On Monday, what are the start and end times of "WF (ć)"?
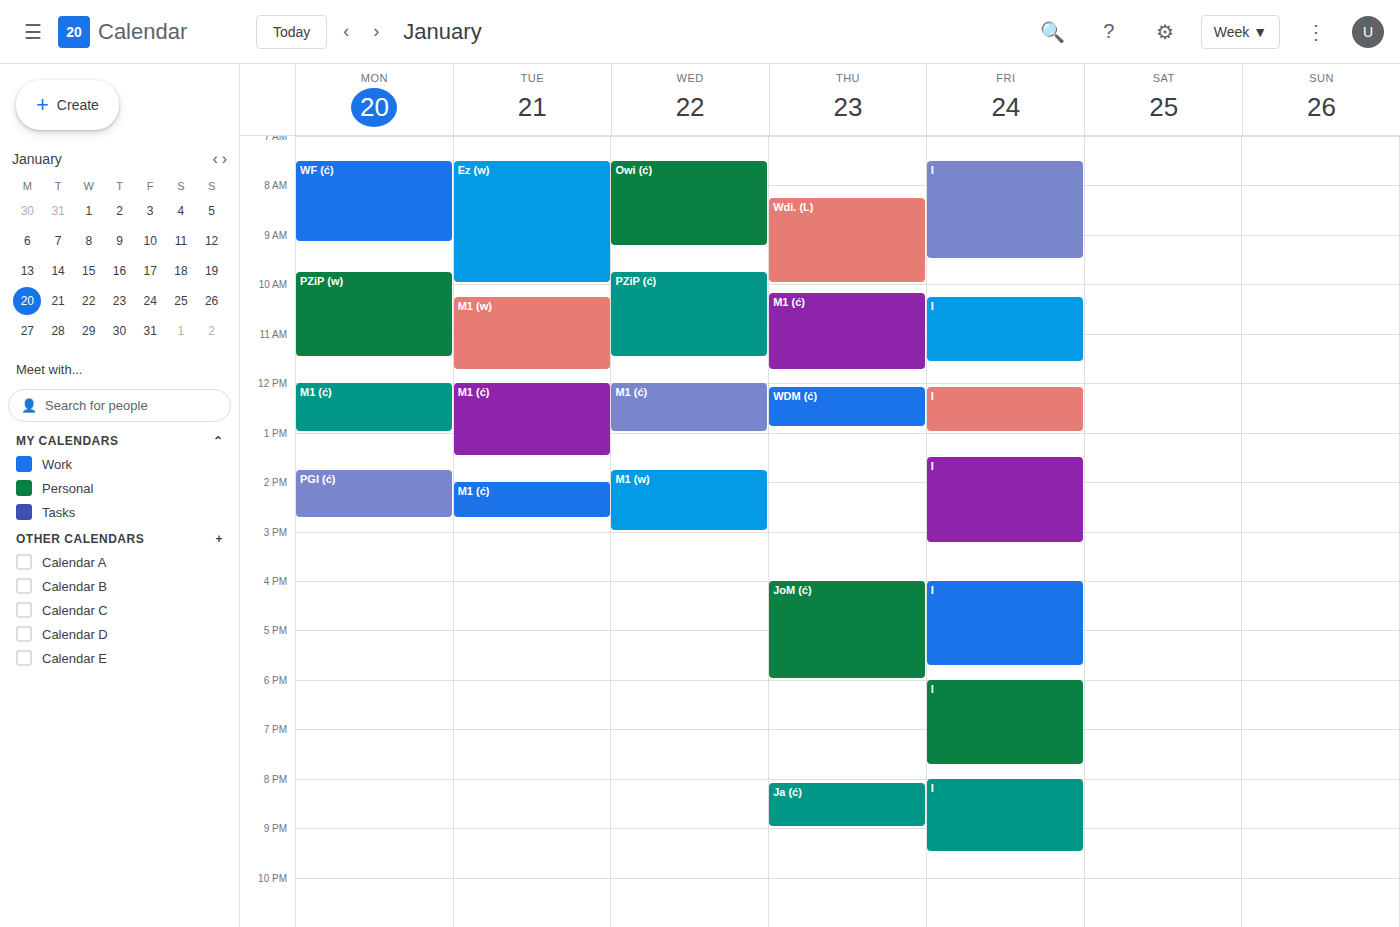
7:30 AM to 9:10 AM